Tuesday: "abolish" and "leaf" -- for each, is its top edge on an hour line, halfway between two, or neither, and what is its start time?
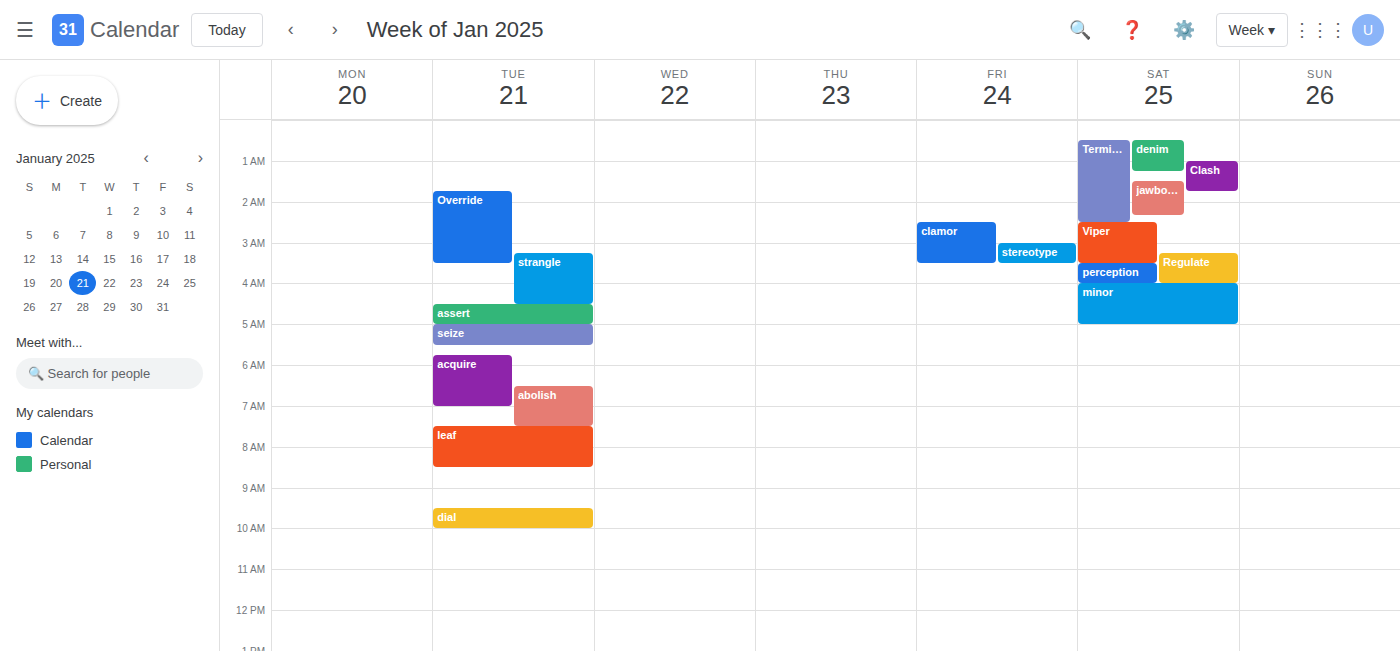
"abolish": 6:30 AM, halfway between the 6 AM and 7 AM lines. "leaf": 7:30 AM, halfway between the 7 AM and 8 AM lines.